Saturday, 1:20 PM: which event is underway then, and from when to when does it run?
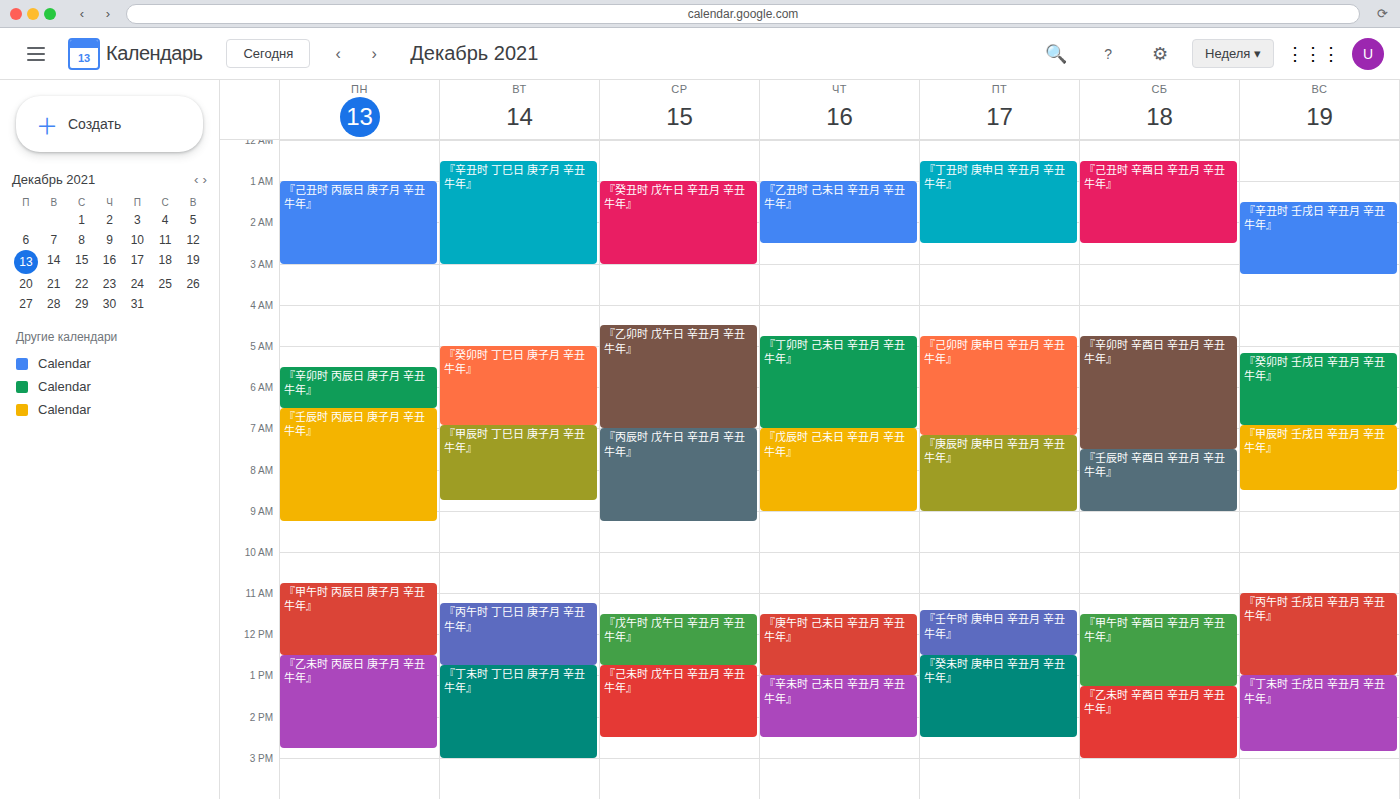
"『乙未时 辛酉日 辛丑月 辛丑牛年』", 1:15 PM to 3:00 PM